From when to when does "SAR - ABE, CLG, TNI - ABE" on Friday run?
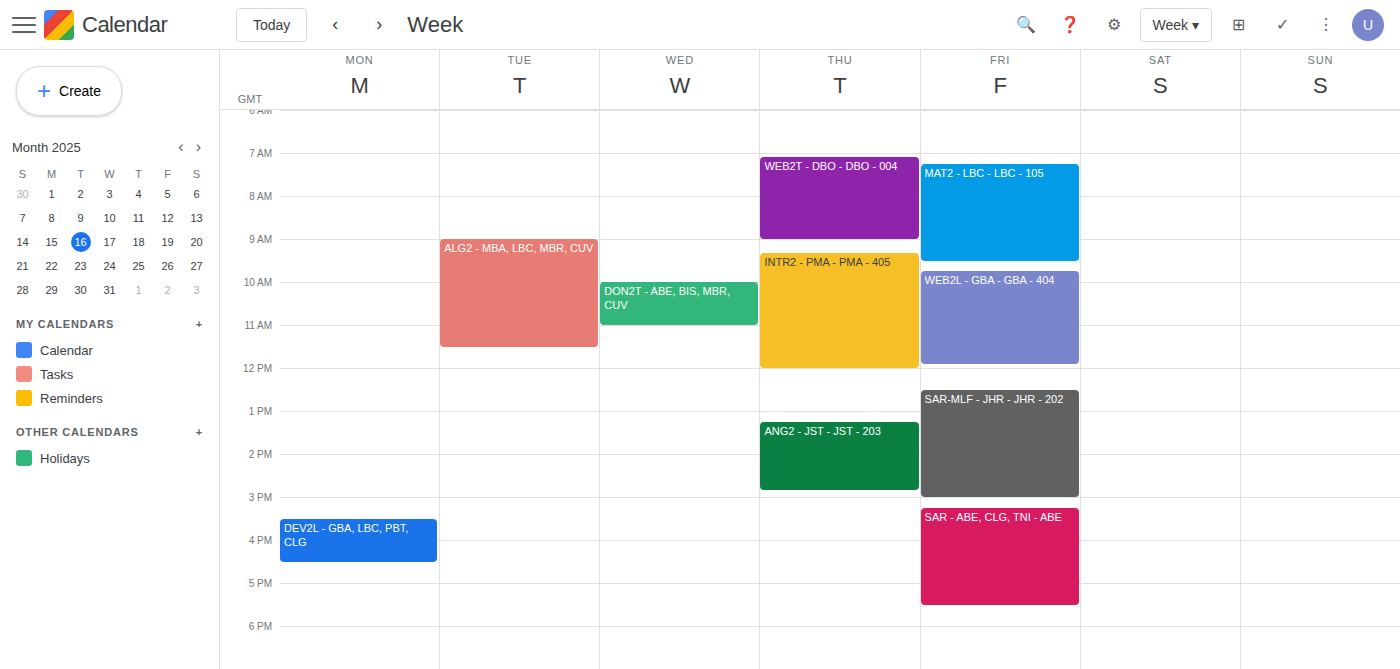
3:15 PM to 5:30 PM